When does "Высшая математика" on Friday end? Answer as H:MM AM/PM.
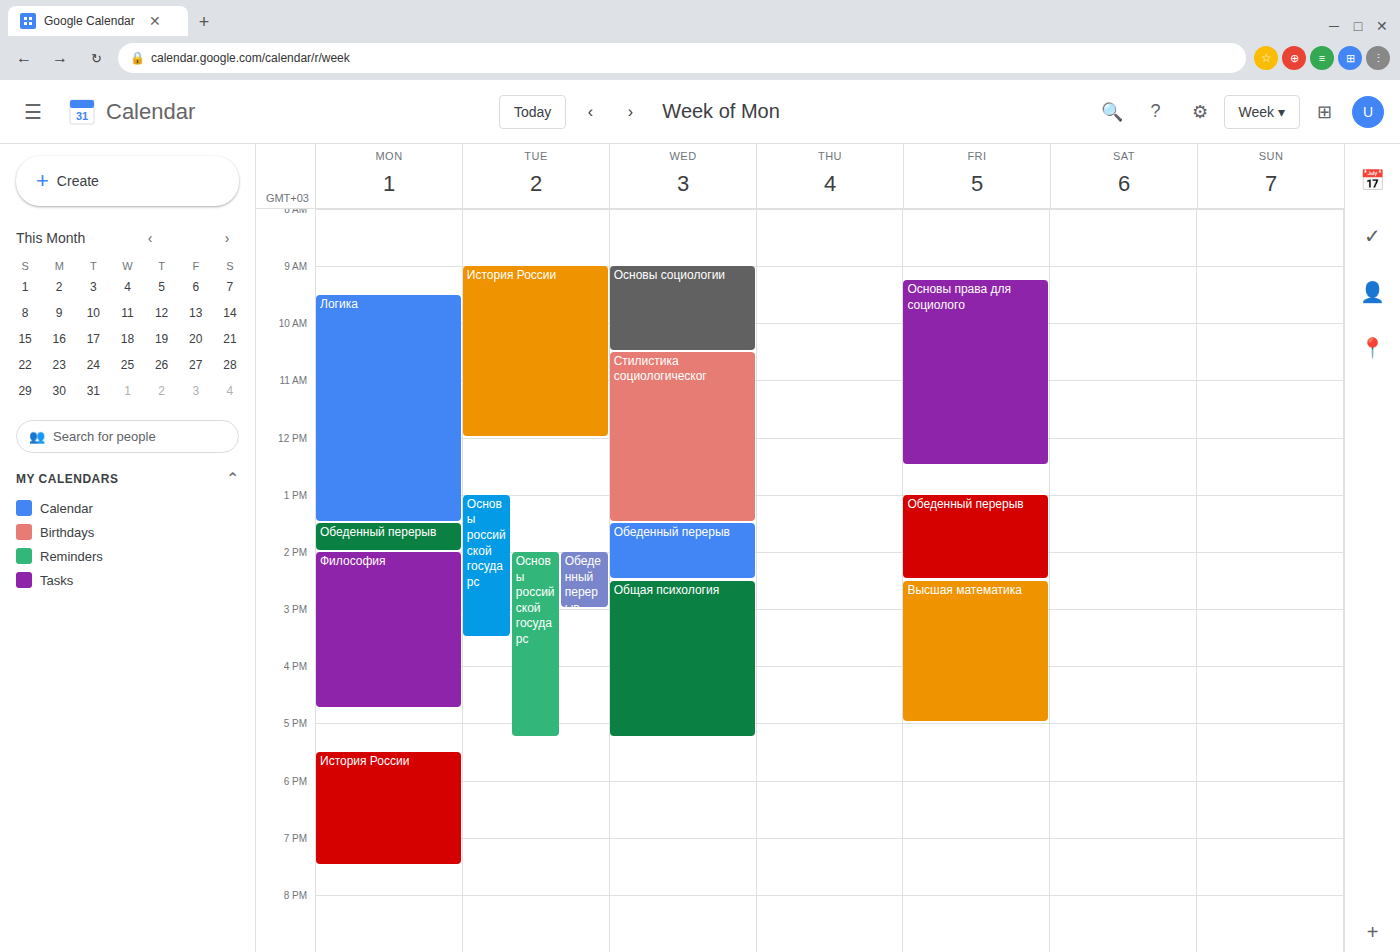
5:00 PM